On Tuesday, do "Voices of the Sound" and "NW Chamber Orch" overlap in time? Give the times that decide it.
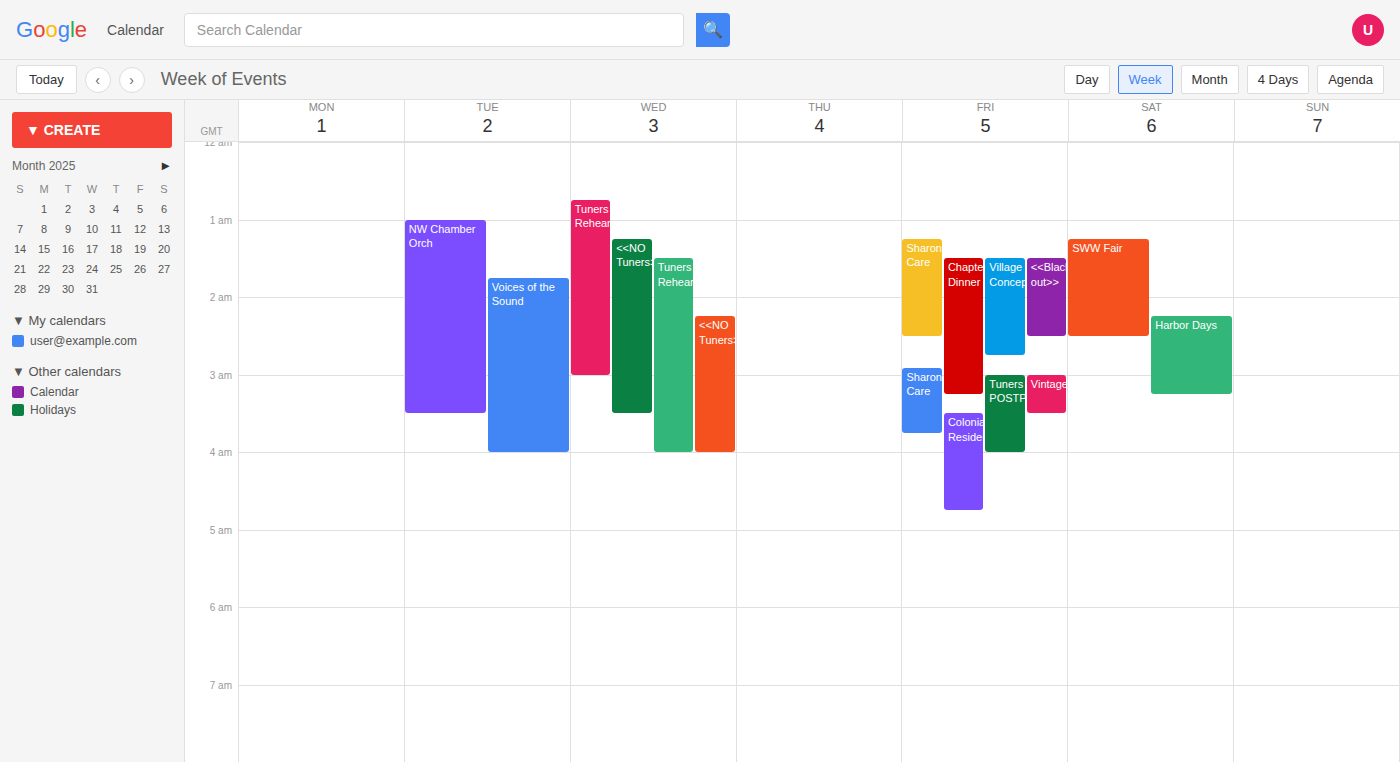
"Voices of the Sound" starts at 1:45 AM, before "NW Chamber Orch" ends at 3:30 AM -- they overlap.